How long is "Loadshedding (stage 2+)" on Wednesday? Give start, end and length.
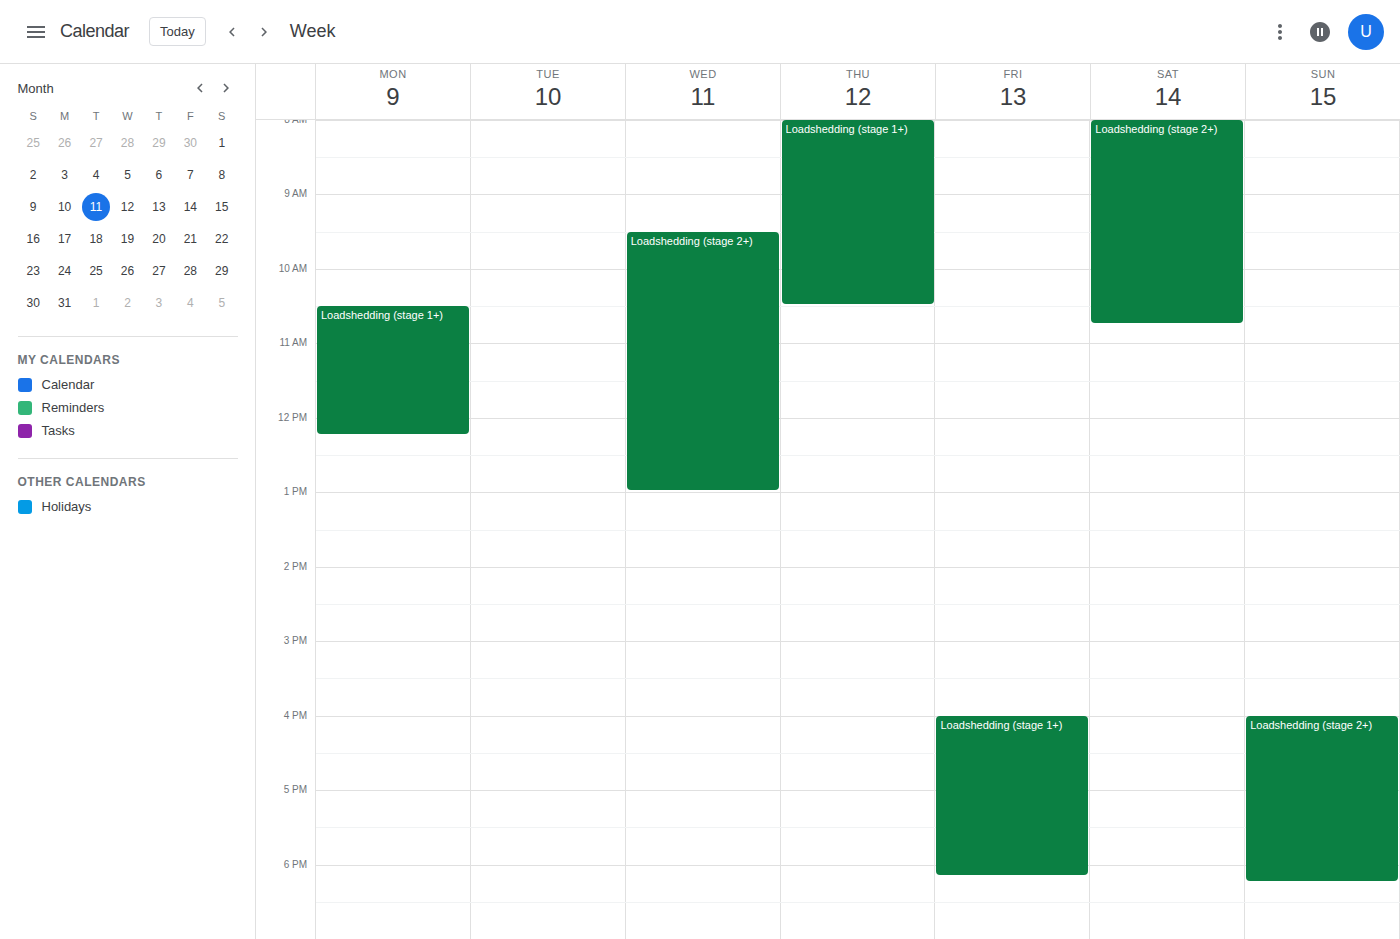
9:30 AM to 1:00 PM, 3 hours 30 minutes